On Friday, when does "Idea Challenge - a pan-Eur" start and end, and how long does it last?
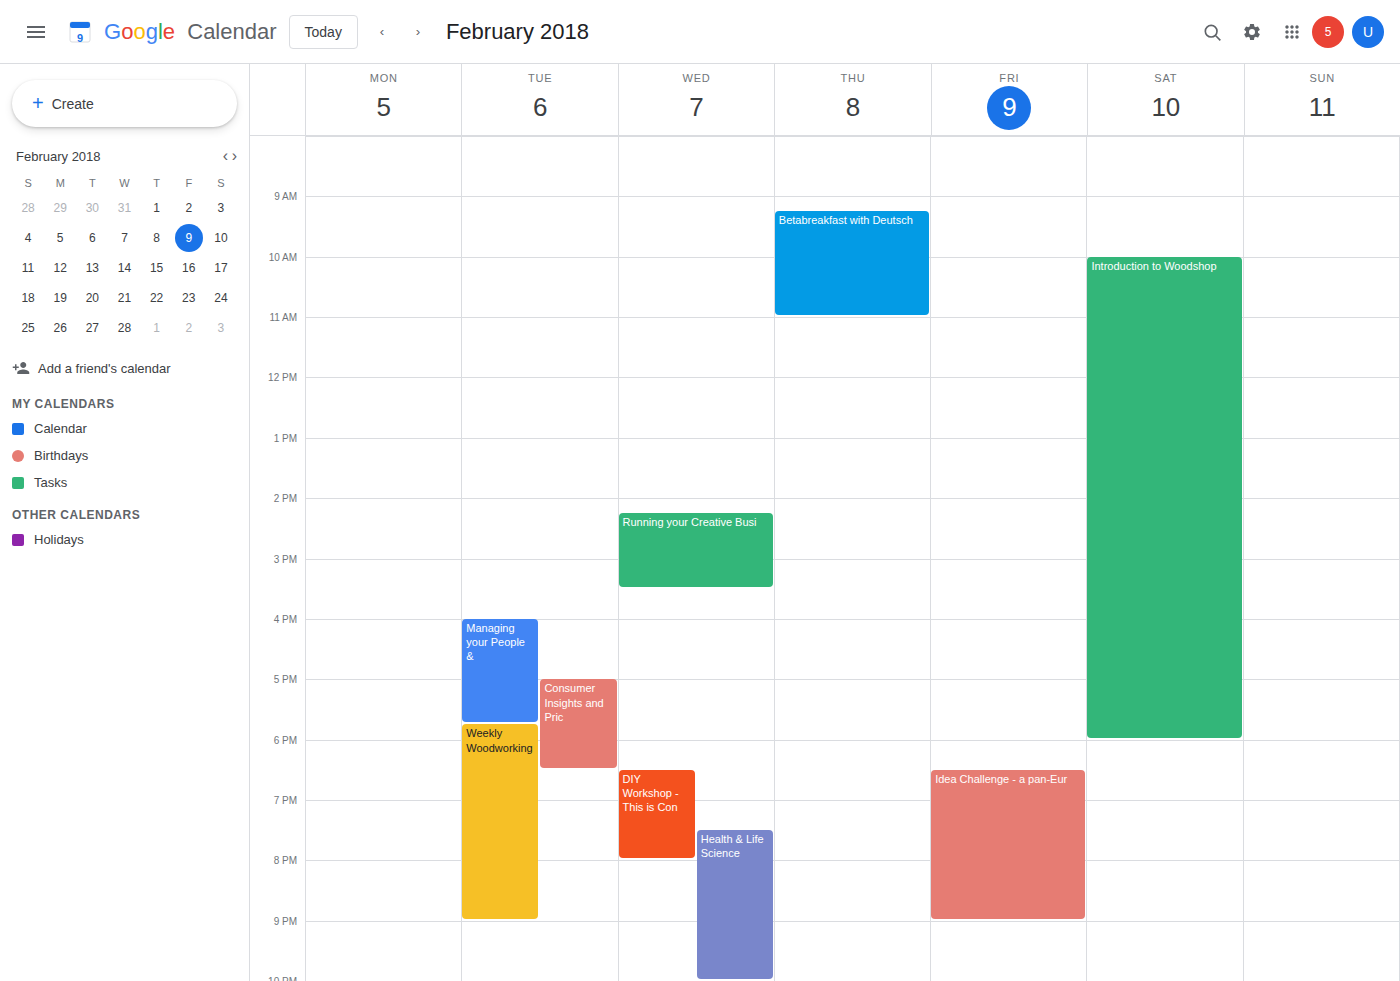
6:30 PM to 9:00 PM, 2 hours 30 minutes